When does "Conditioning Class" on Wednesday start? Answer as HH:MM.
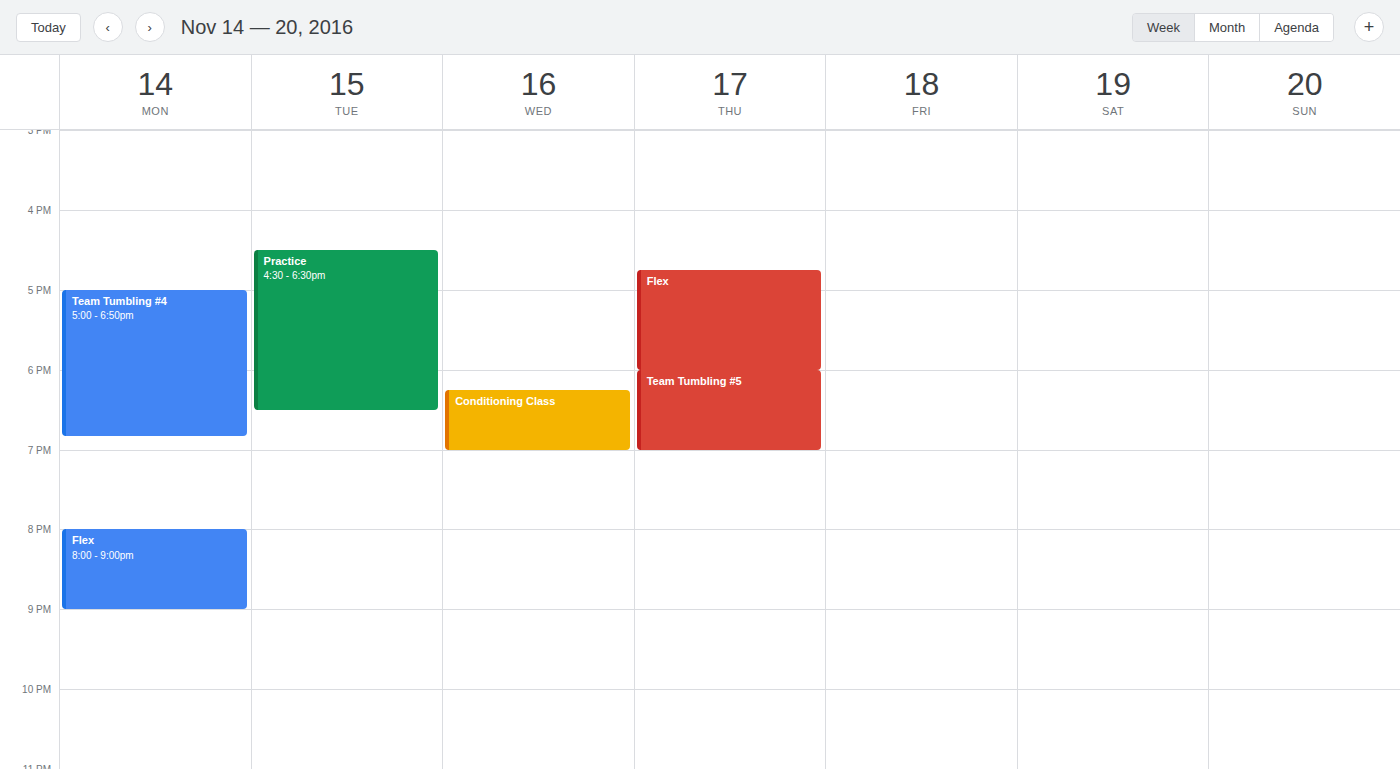
18:15